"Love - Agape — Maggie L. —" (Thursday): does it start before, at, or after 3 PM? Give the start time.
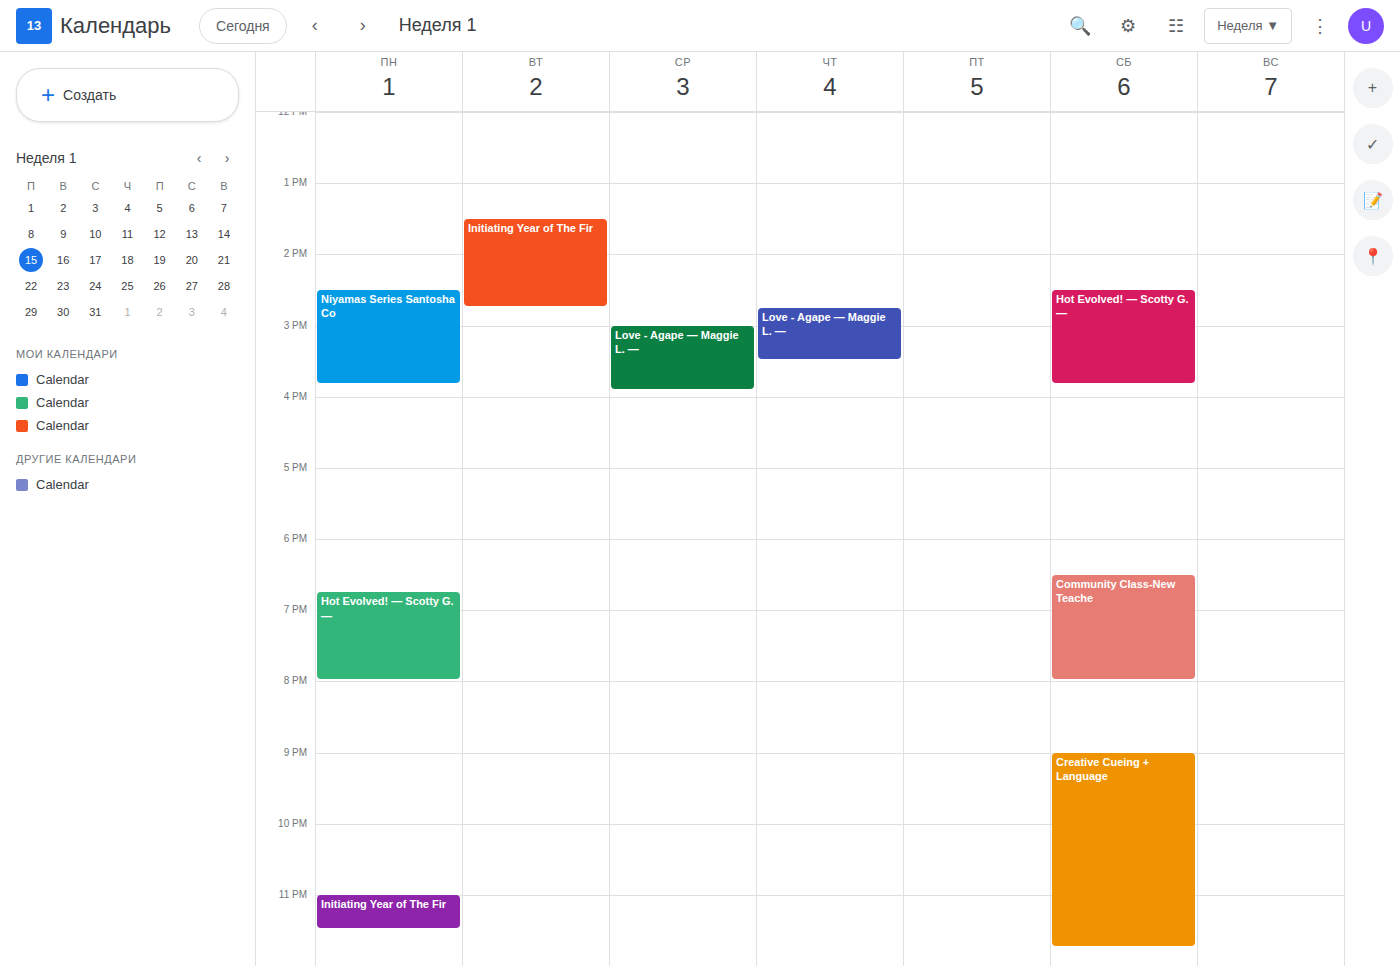
2:45 PM -- before 3 PM, 15 minutes above the 3 PM line.